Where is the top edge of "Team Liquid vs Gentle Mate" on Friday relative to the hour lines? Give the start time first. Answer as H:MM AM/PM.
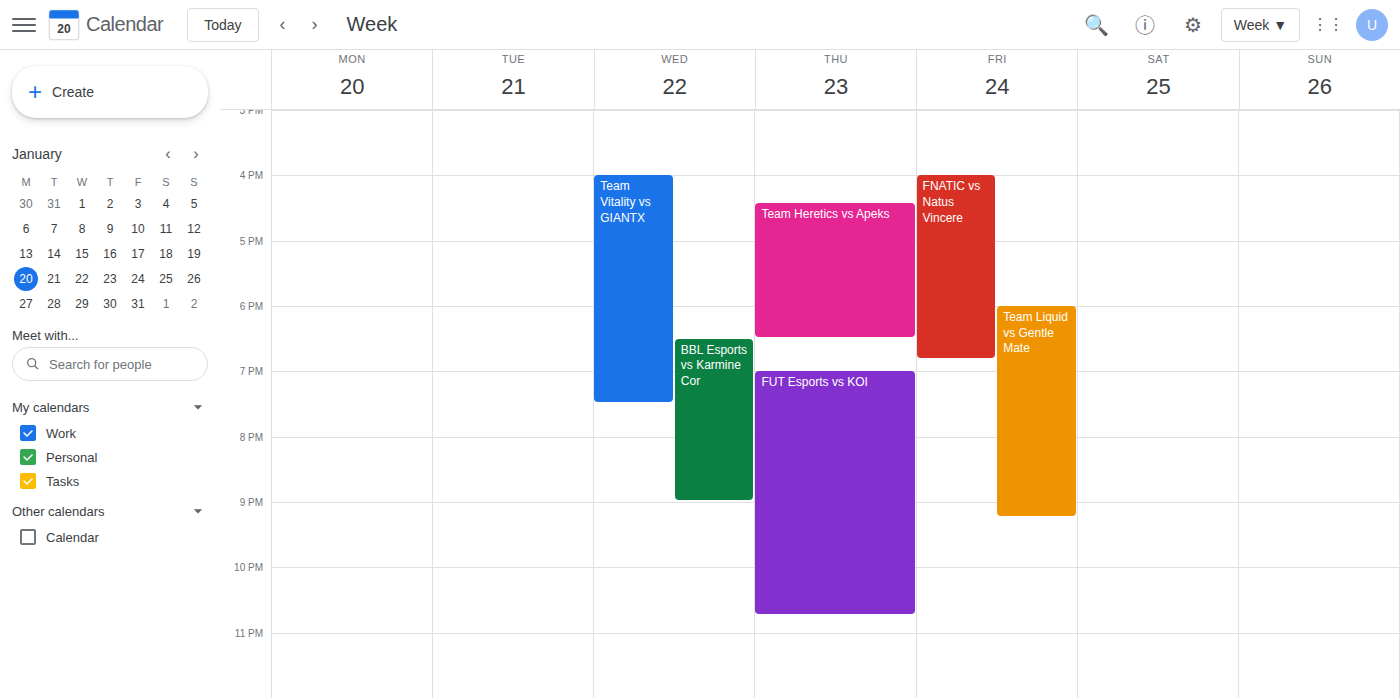
6:00 PM -- exactly on the 6 PM line.